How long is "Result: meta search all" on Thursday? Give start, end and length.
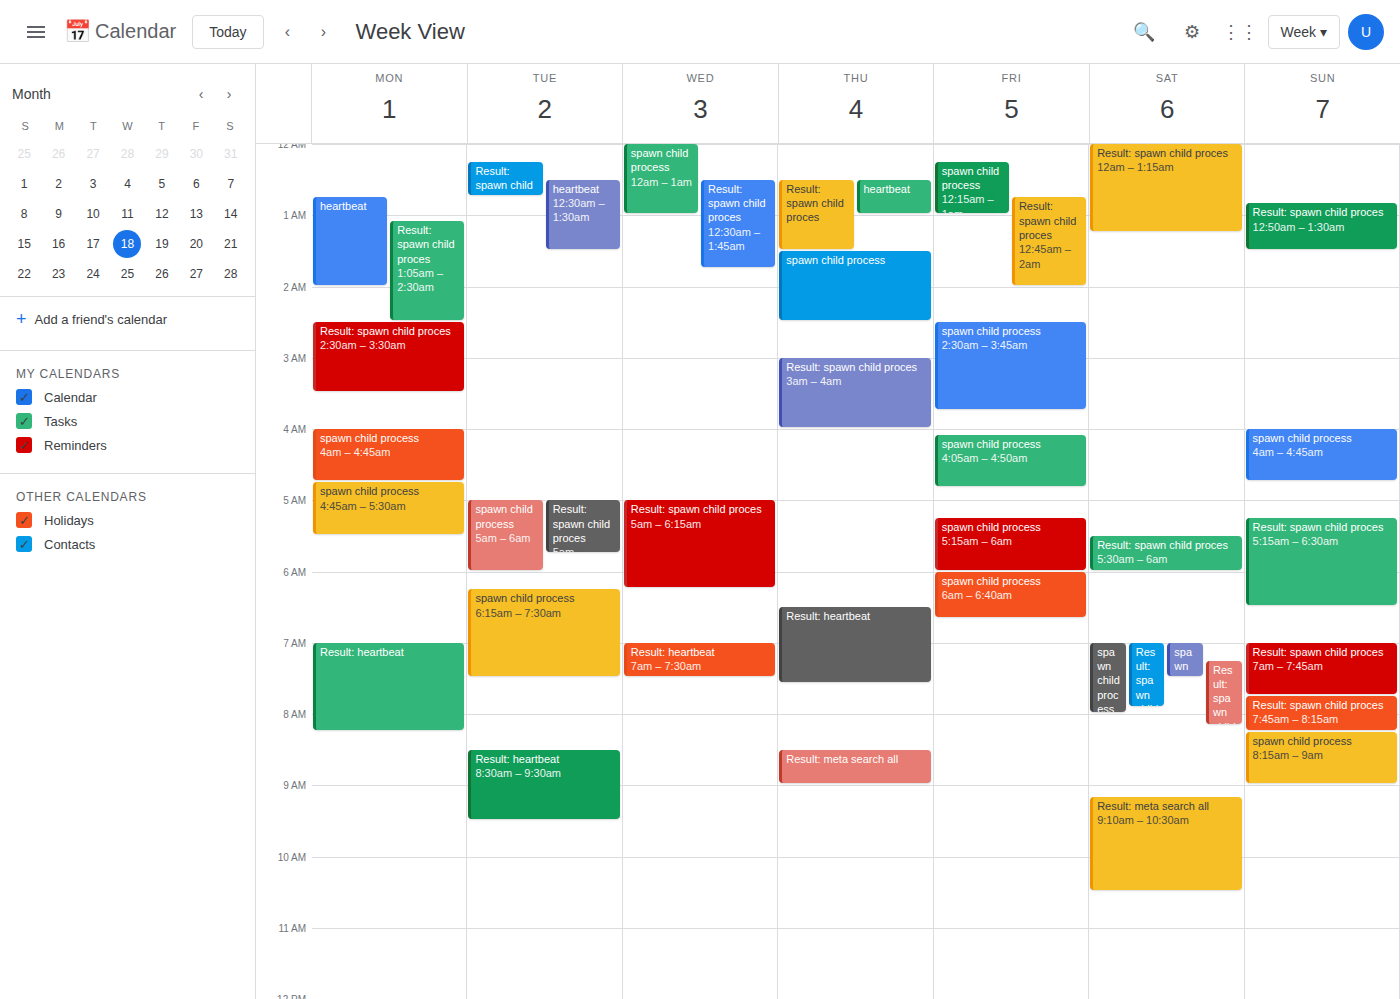
8:30 AM to 9:00 AM, 30 minutes